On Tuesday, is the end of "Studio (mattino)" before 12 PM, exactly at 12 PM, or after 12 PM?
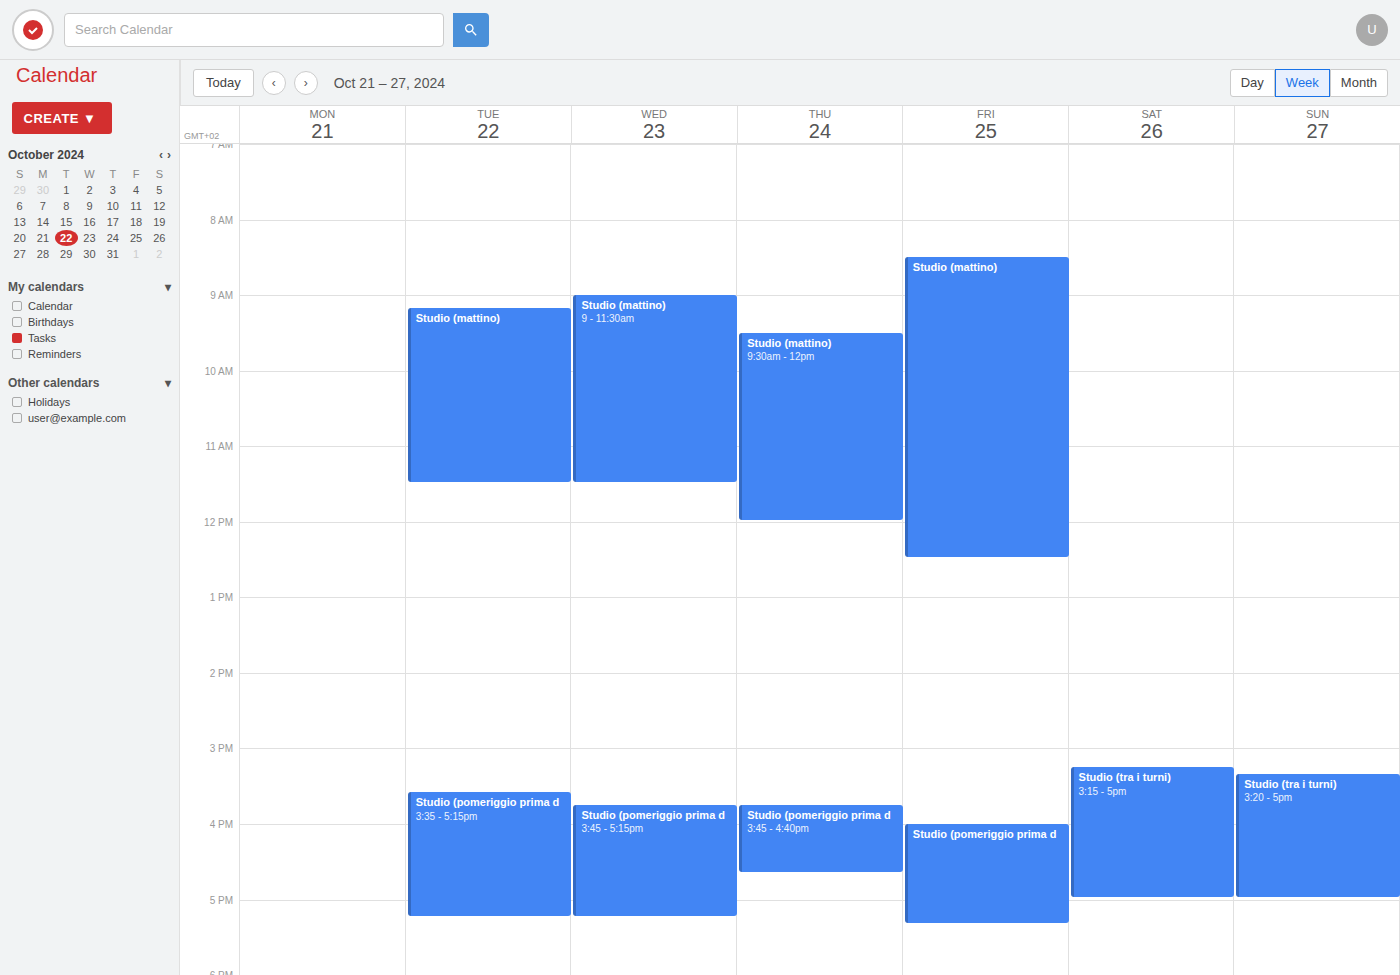
11:30 AM -- before 12 PM, 30 minutes above the 12 PM line.